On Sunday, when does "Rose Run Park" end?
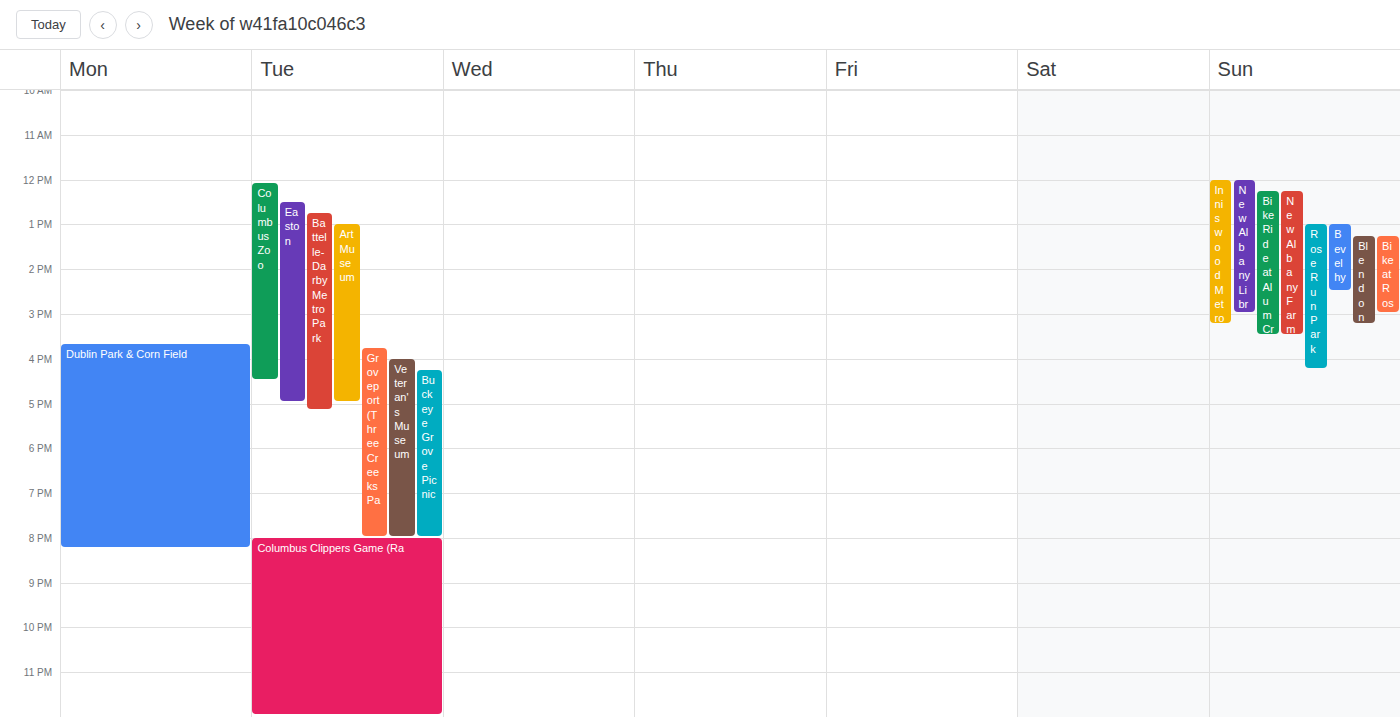
4:15 PM